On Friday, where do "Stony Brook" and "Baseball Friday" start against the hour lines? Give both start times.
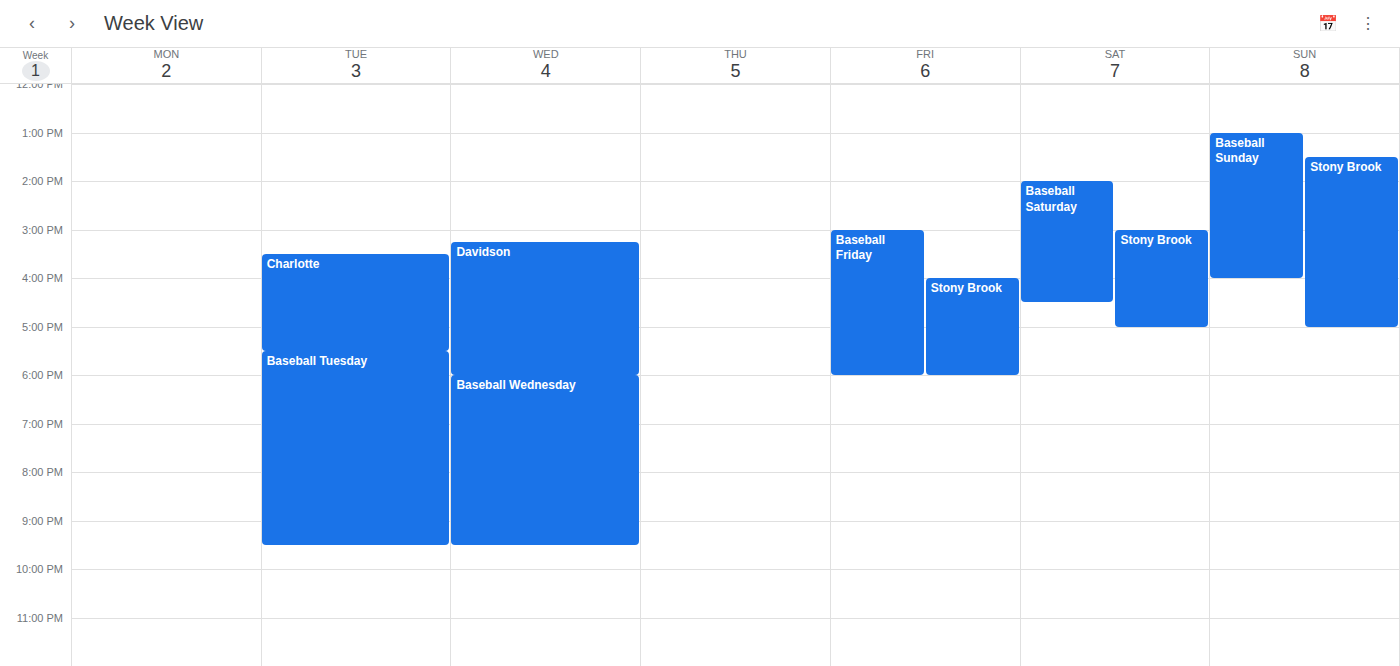
"Stony Brook": 4:00 PM, exactly on the 4 PM line. "Baseball Friday": 3:00 PM, exactly on the 3 PM line.